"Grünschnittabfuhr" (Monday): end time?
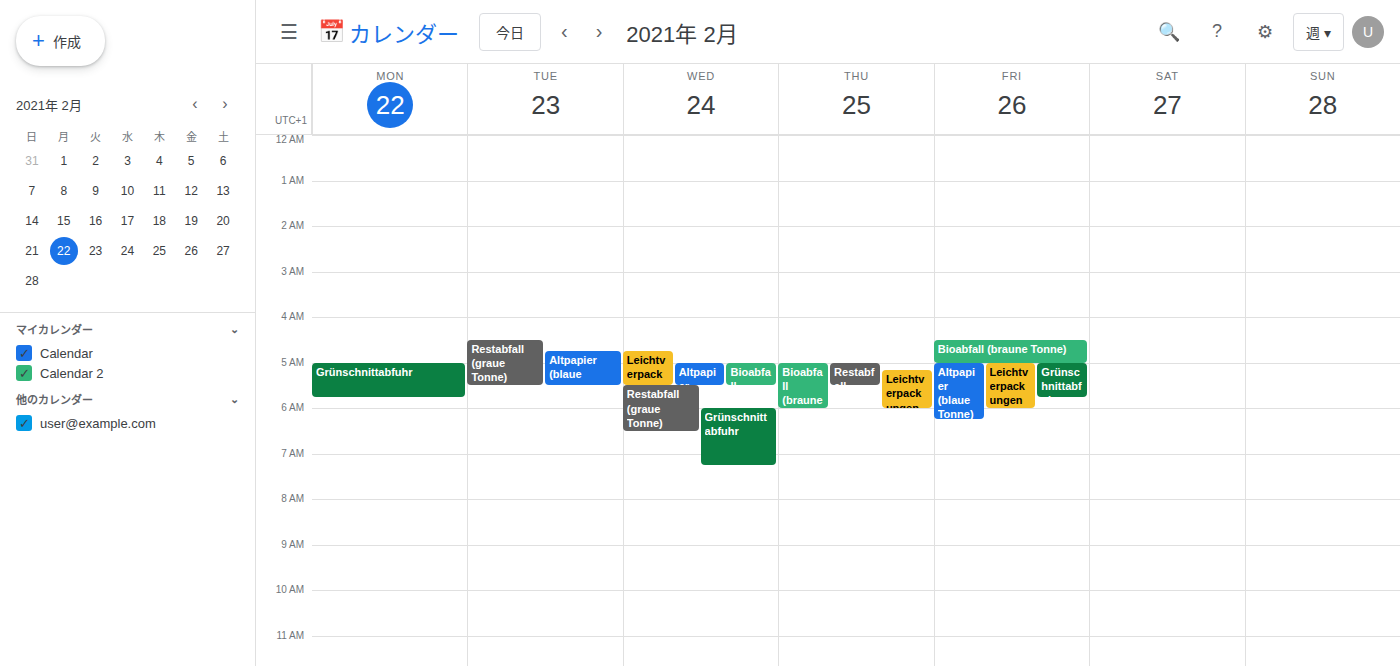
5:45 AM